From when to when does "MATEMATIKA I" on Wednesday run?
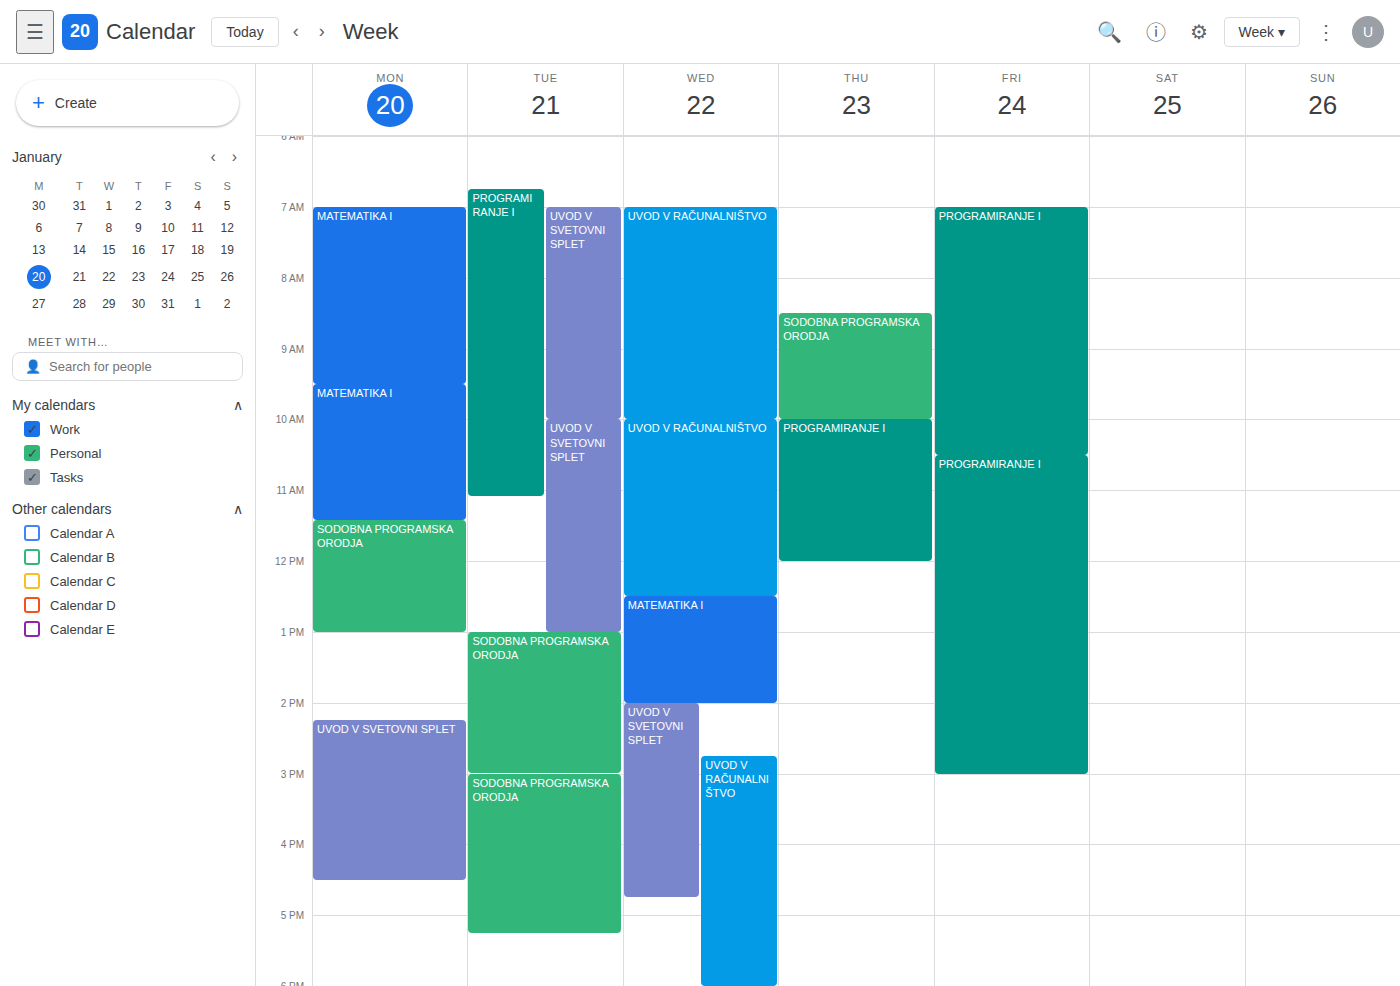
12:30 PM to 2:00 PM